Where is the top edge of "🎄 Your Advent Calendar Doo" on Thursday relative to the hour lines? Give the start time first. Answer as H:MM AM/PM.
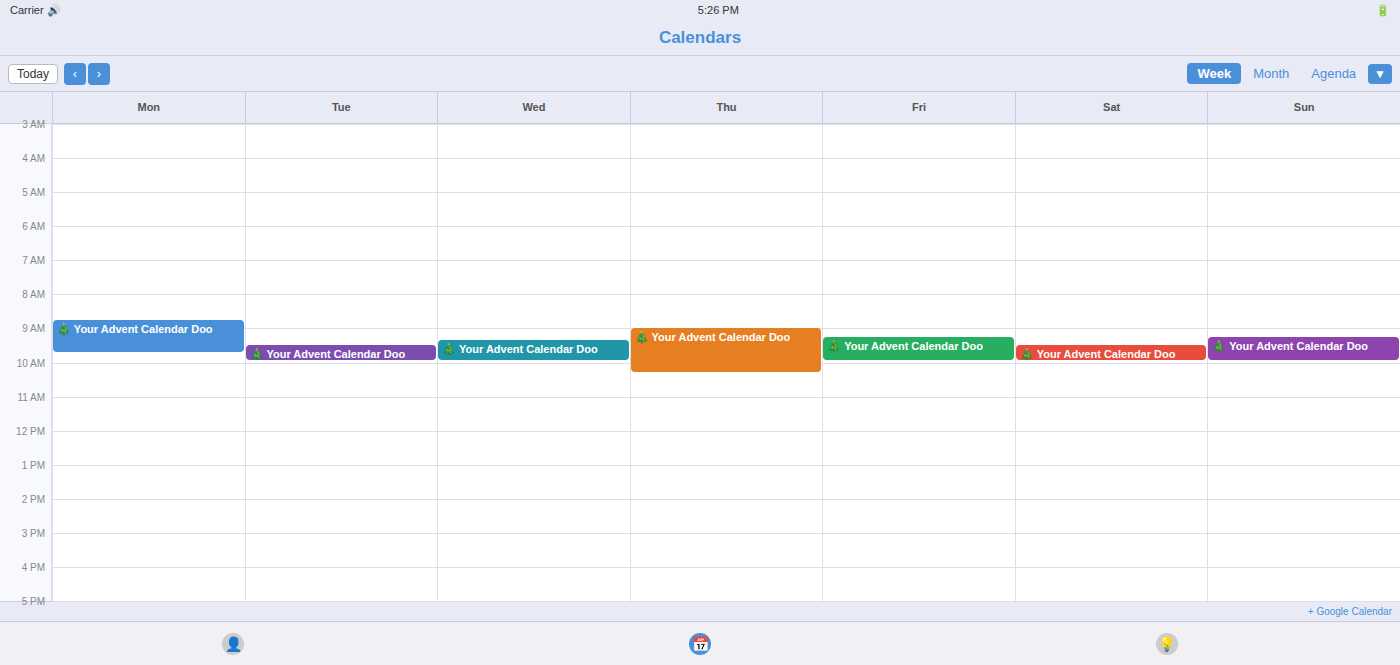
9:00 AM -- exactly on the 9 AM line.